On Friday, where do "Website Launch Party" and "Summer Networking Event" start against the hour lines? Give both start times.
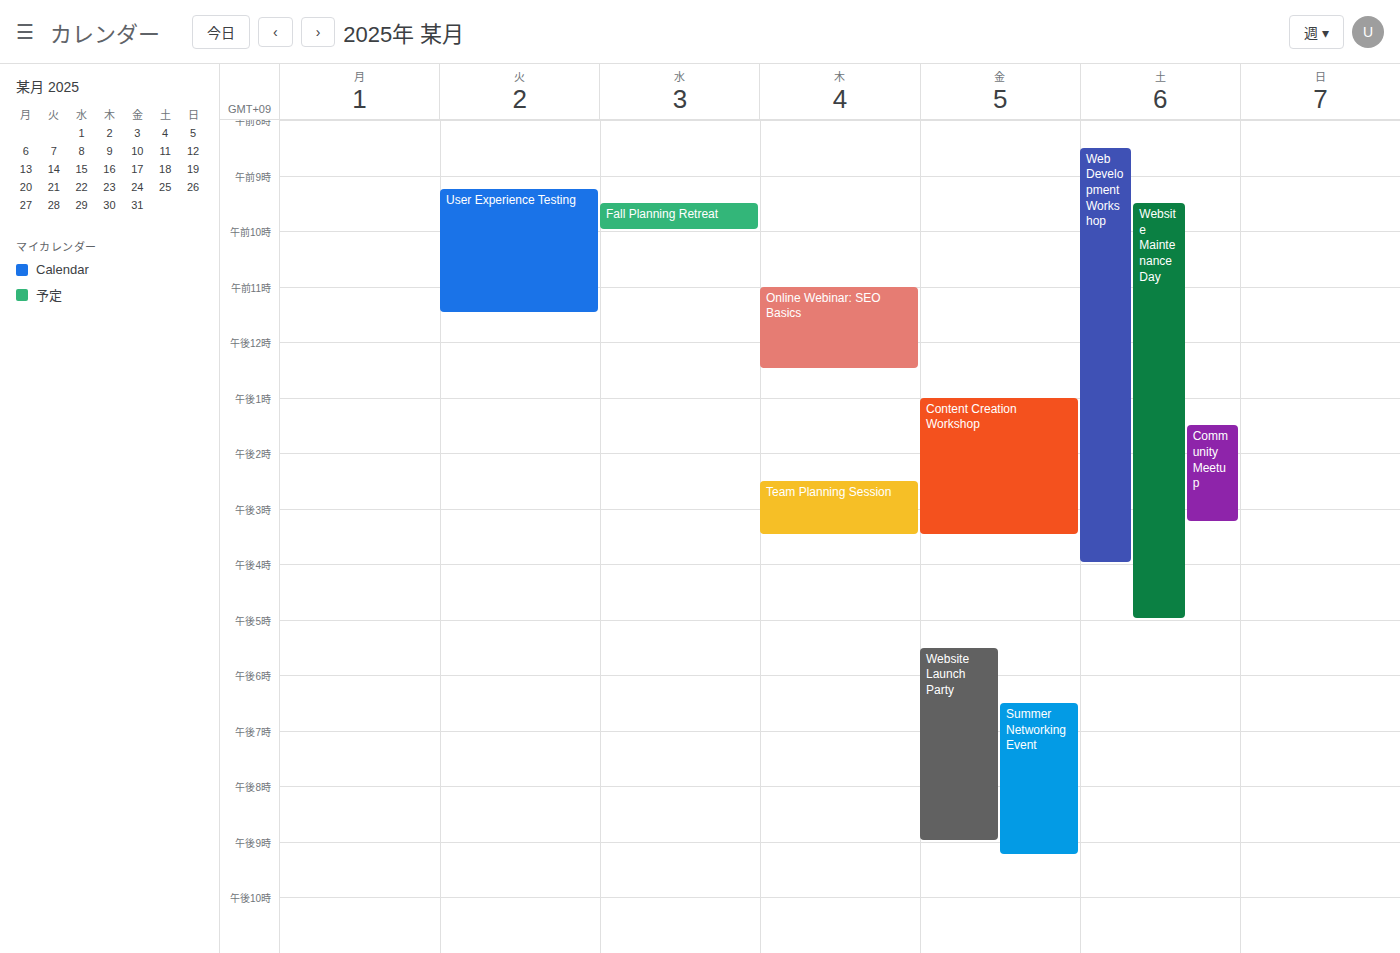
"Website Launch Party": 5:30 PM, halfway between the 5 PM and 6 PM lines. "Summer Networking Event": 6:30 PM, halfway between the 6 PM and 7 PM lines.